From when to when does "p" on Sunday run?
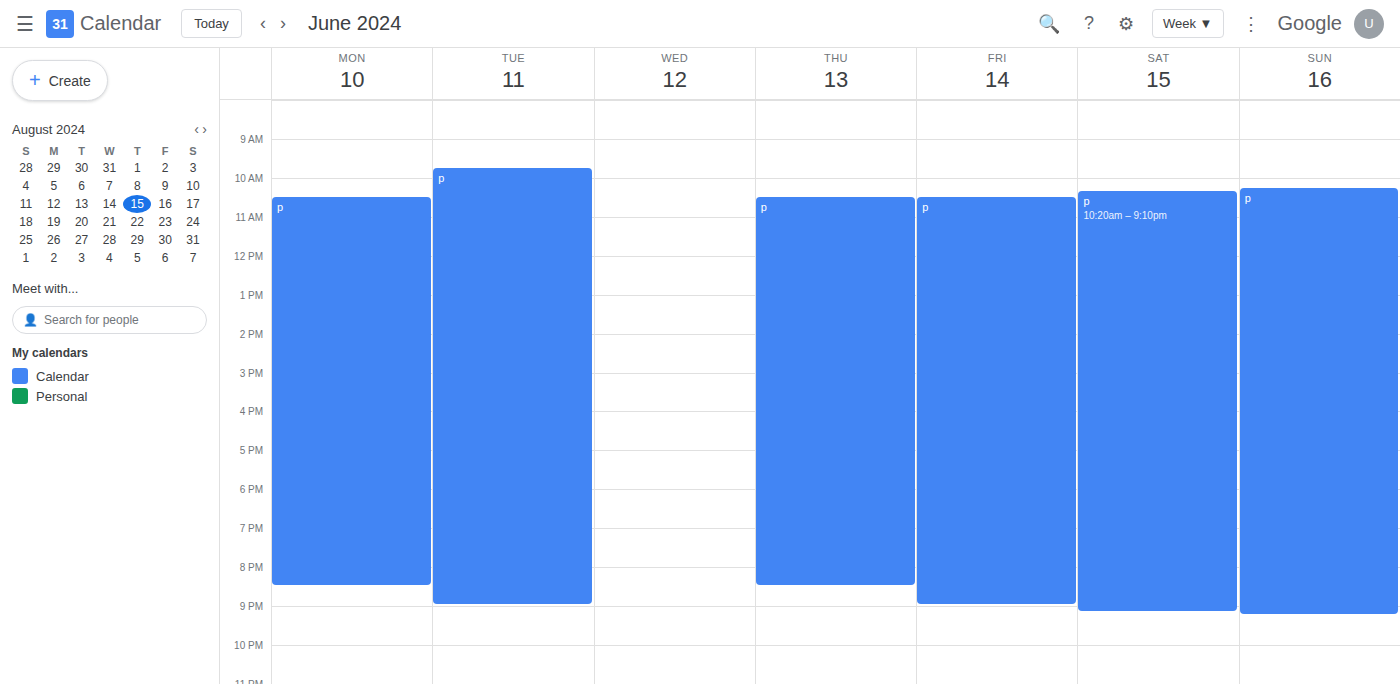
10:15 AM to 9:15 PM